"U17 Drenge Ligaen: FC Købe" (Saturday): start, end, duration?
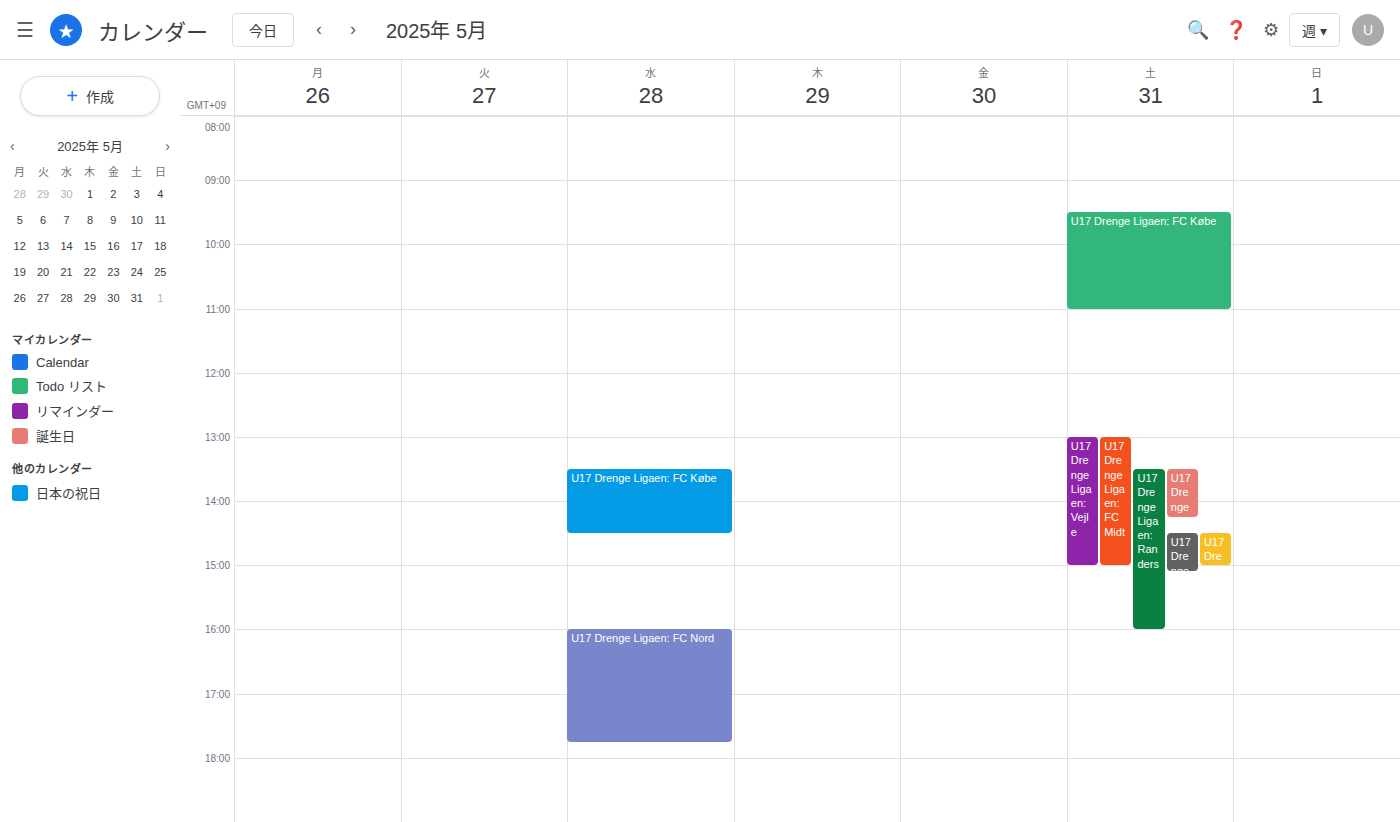
9:30 AM to 11:00 AM, 1 hour 30 minutes